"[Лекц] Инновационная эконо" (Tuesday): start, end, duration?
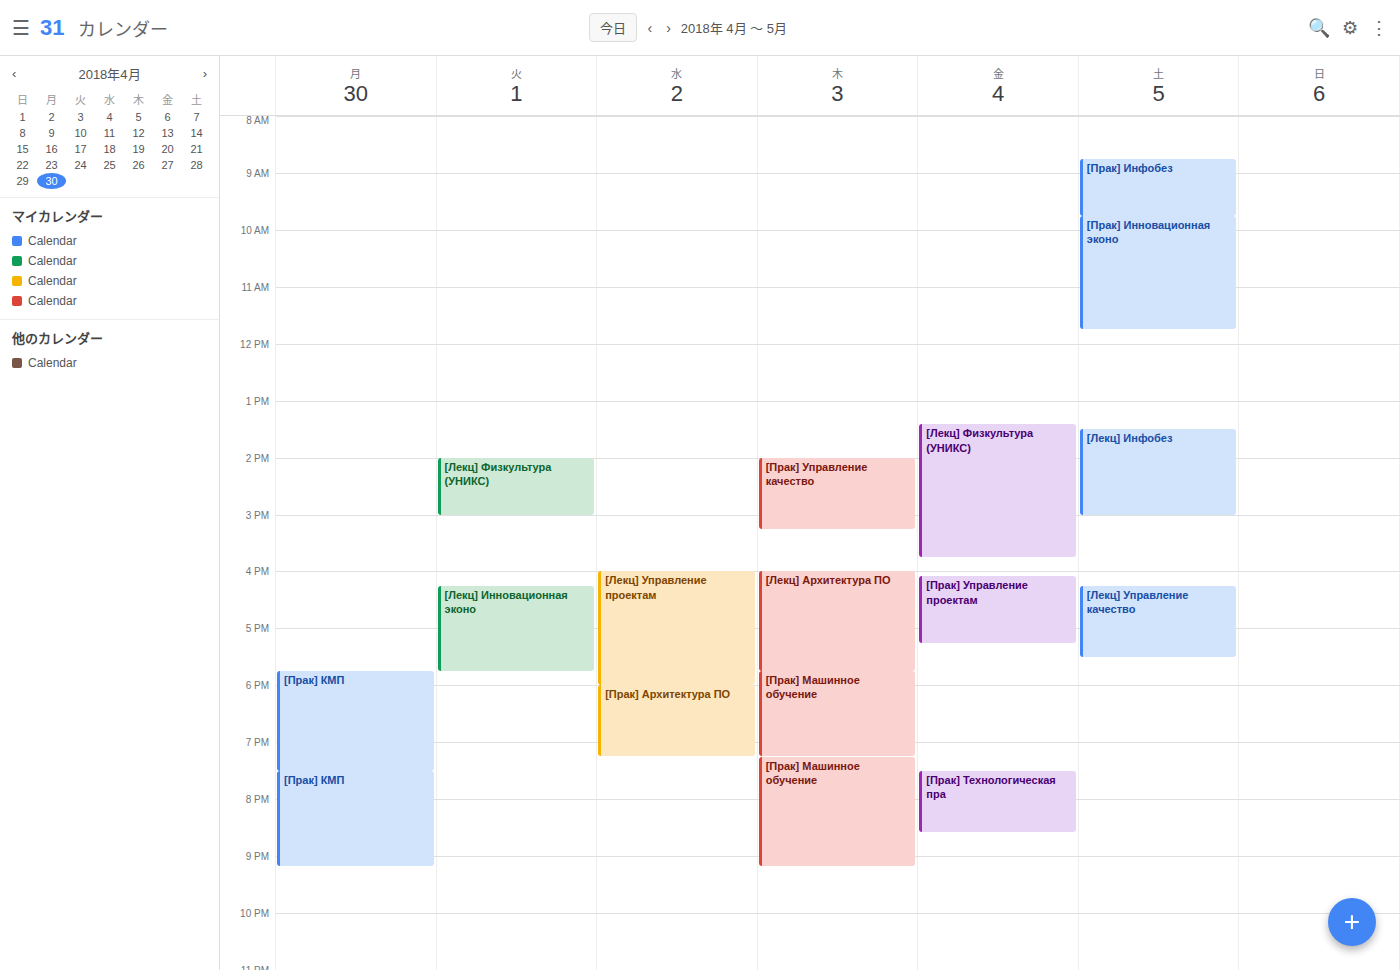
4:15 PM to 5:45 PM, 1 hour 30 minutes